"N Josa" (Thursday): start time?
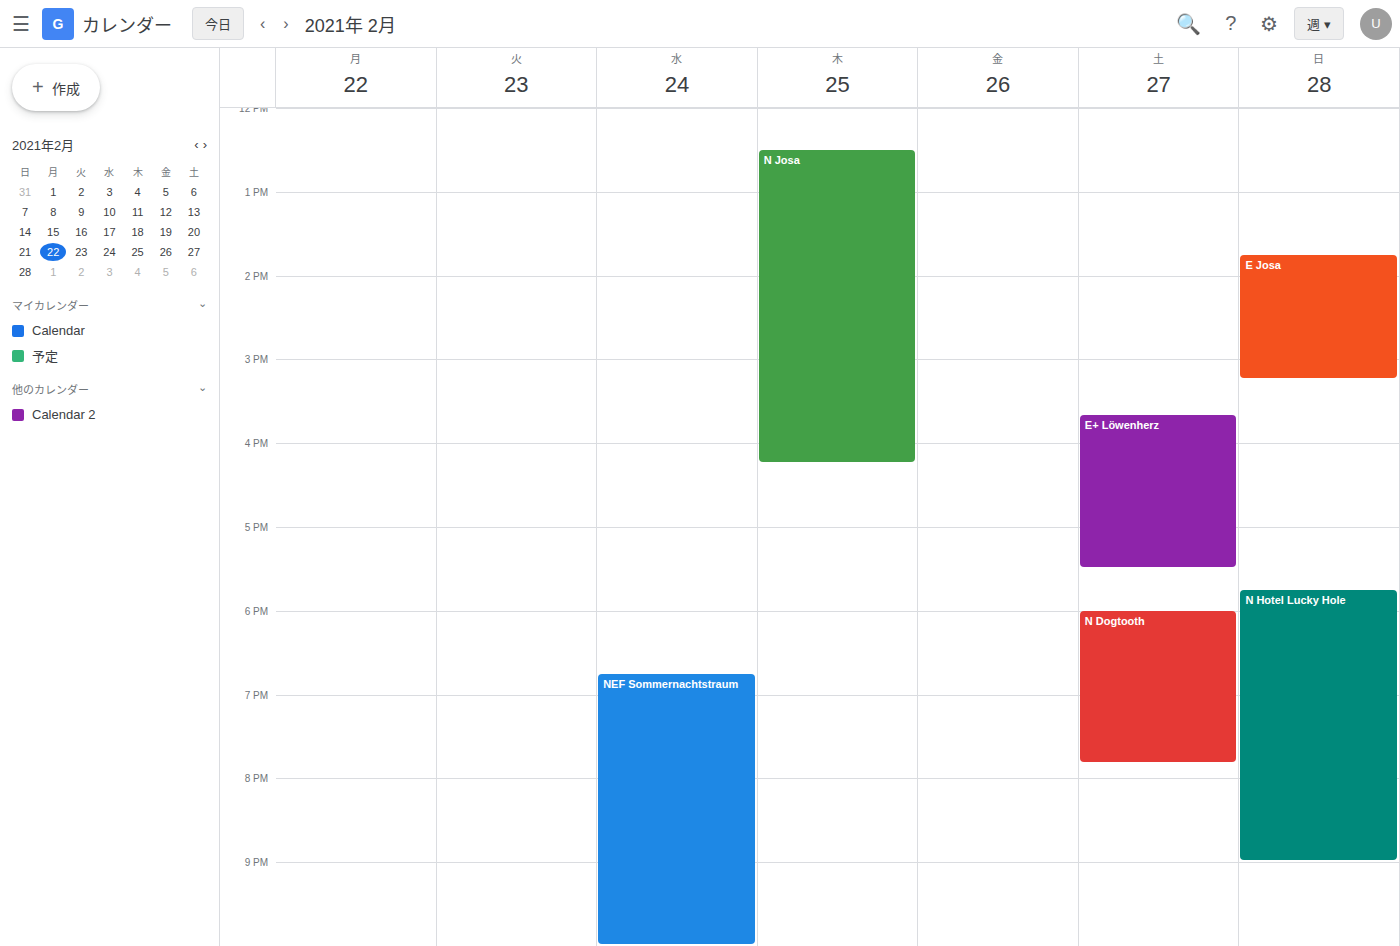
12:30 PM